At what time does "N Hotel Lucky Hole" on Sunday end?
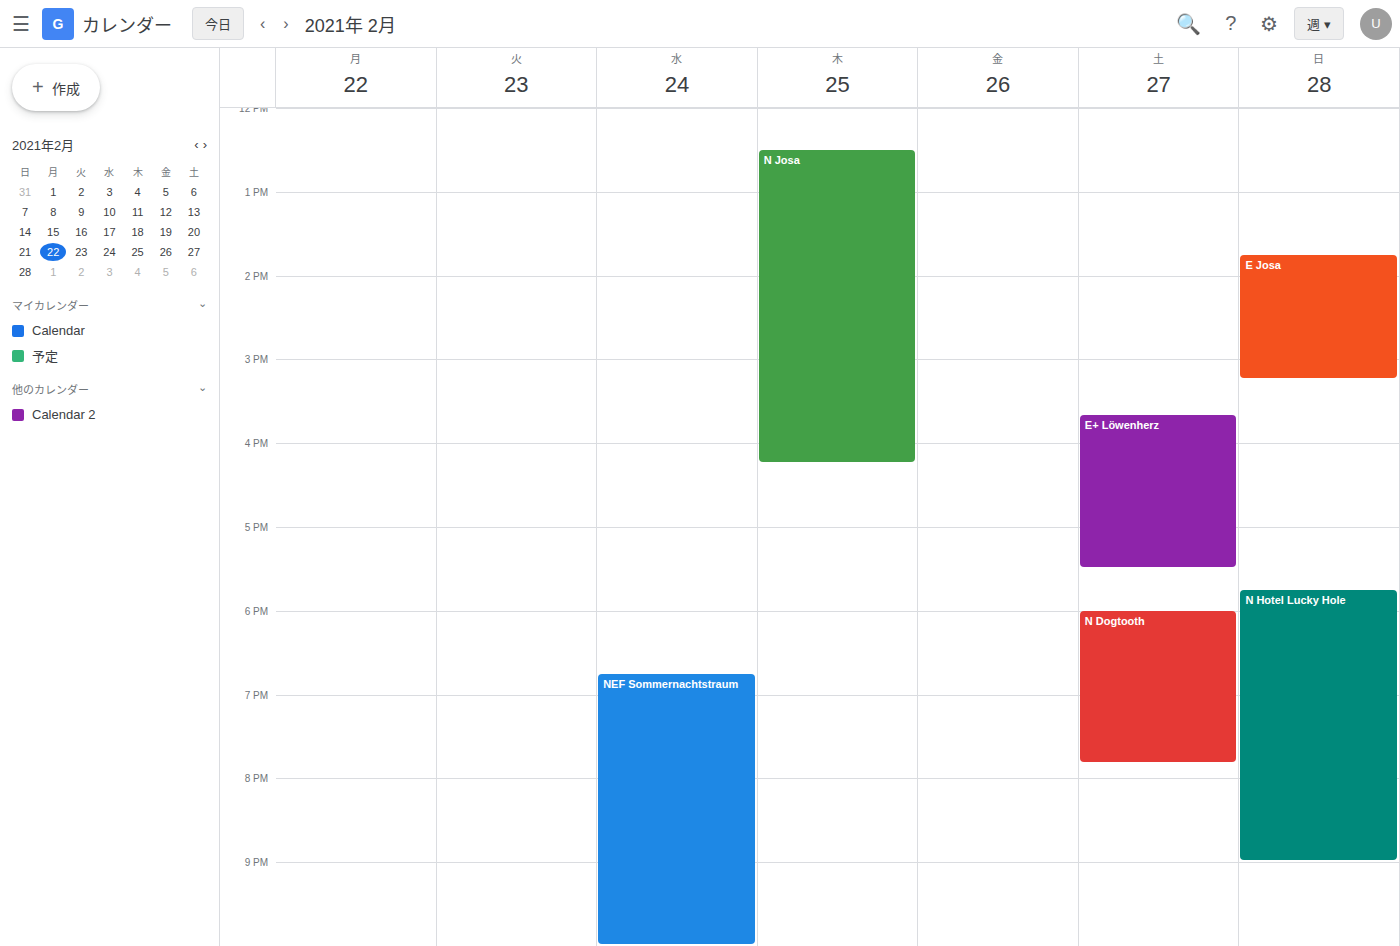
9:00 PM